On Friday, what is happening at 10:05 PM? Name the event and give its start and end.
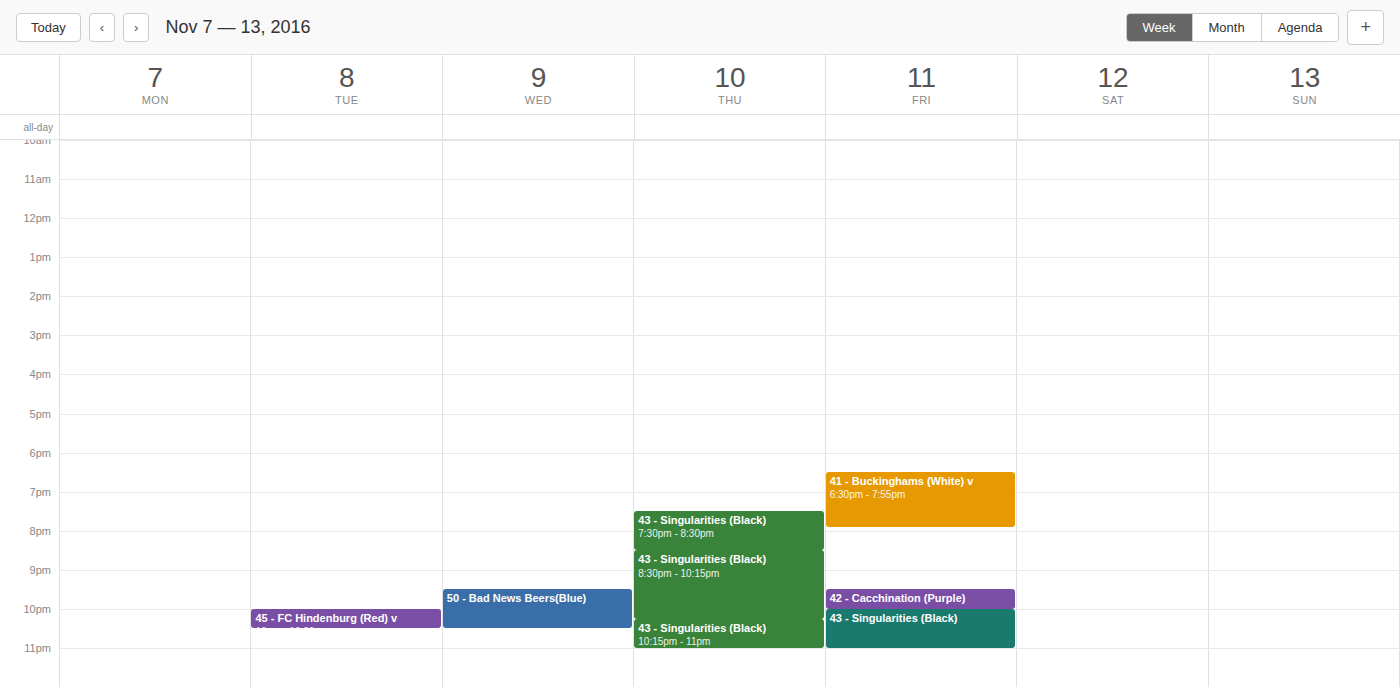
"43 - Singularities (Black)", 10:00 PM to 11:00 PM